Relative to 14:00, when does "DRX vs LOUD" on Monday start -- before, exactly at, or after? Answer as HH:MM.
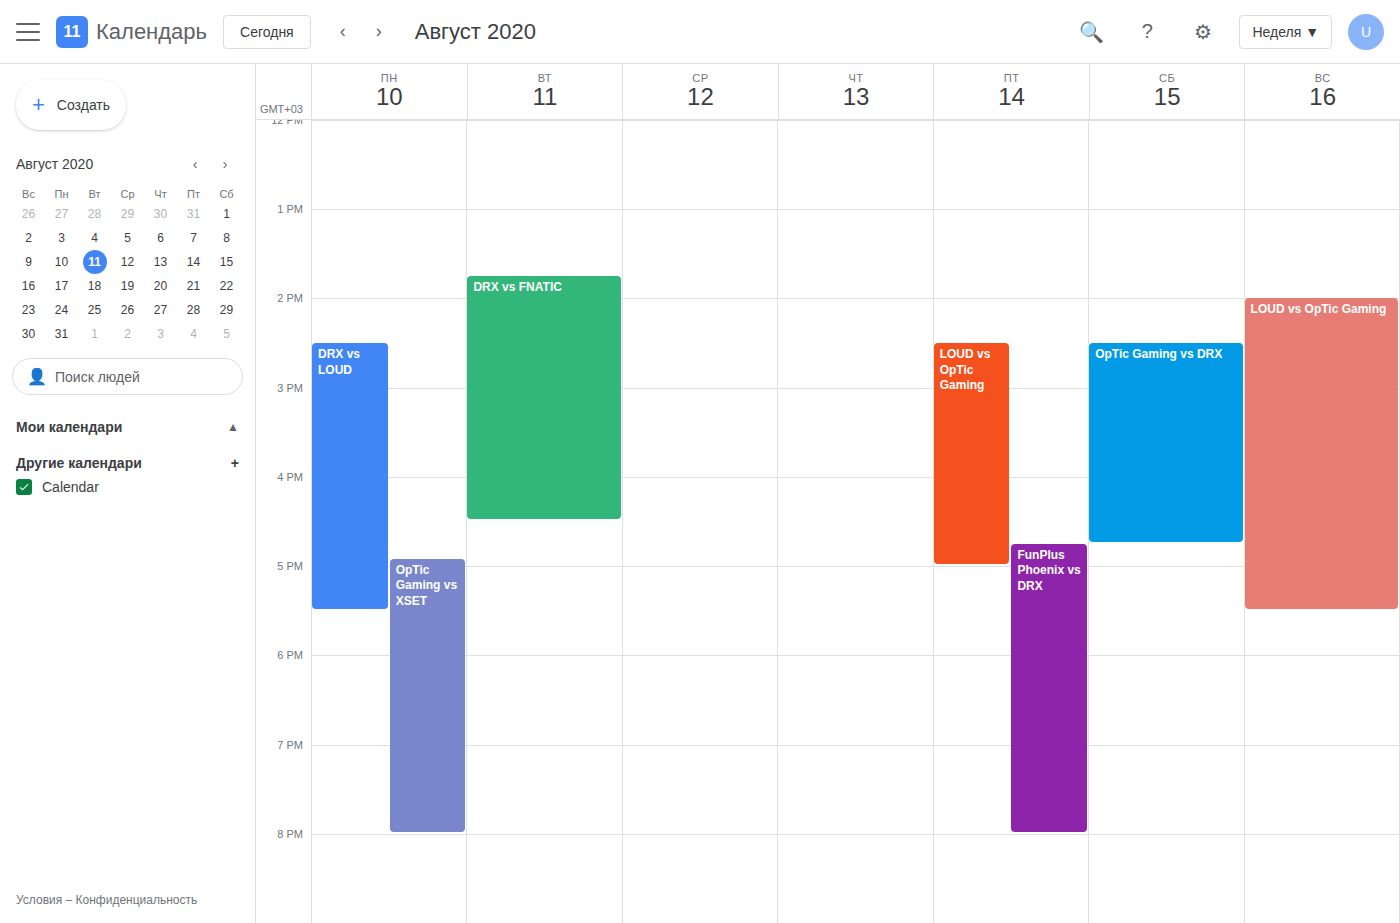
14:30 -- after 14:00, 30 minutes below the 14:00 line.